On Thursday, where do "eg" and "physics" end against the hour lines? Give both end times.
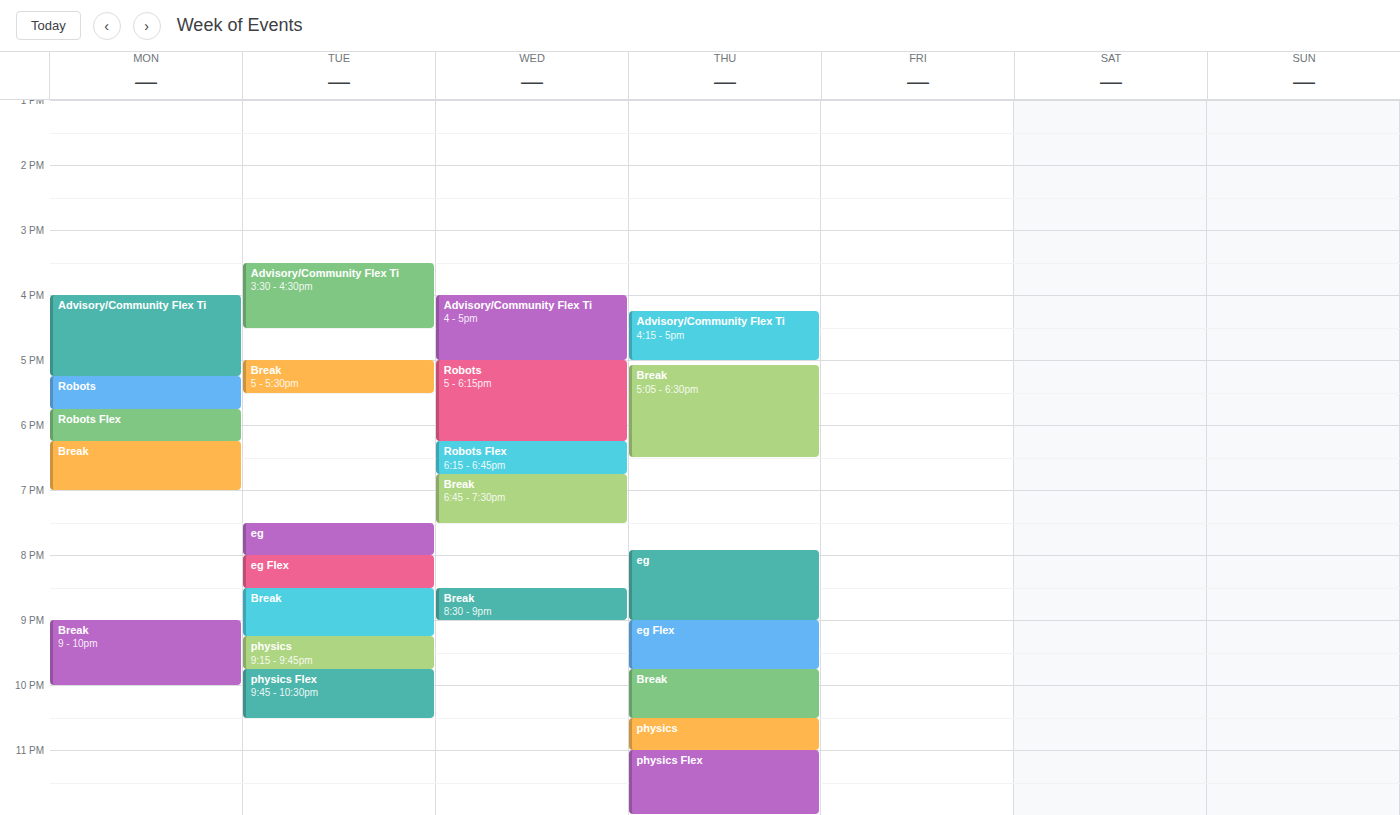
"eg": 9:00 PM, exactly on the 9 PM line. "physics": 11:00 PM, exactly on the 11 PM line.